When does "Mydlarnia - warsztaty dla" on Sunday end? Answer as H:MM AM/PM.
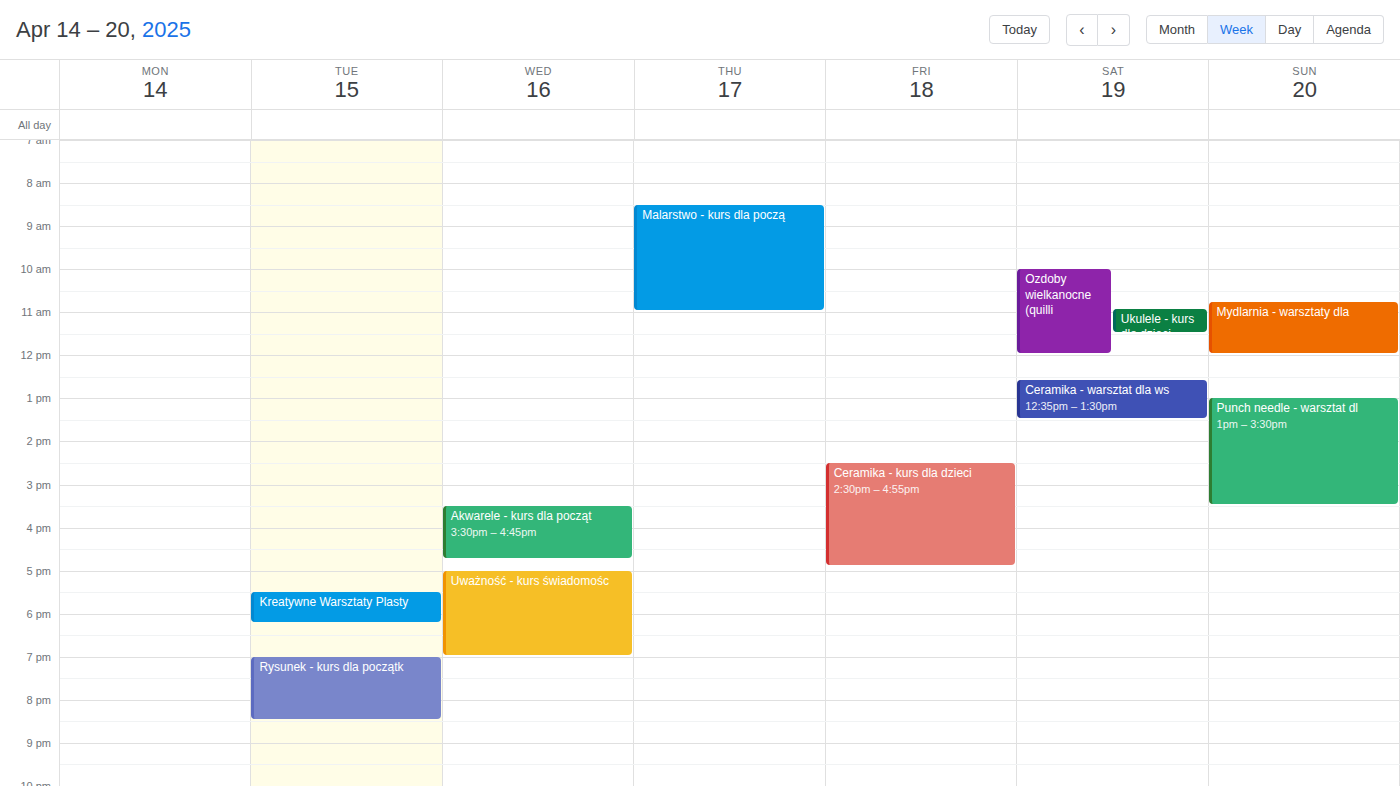
12:00 PM